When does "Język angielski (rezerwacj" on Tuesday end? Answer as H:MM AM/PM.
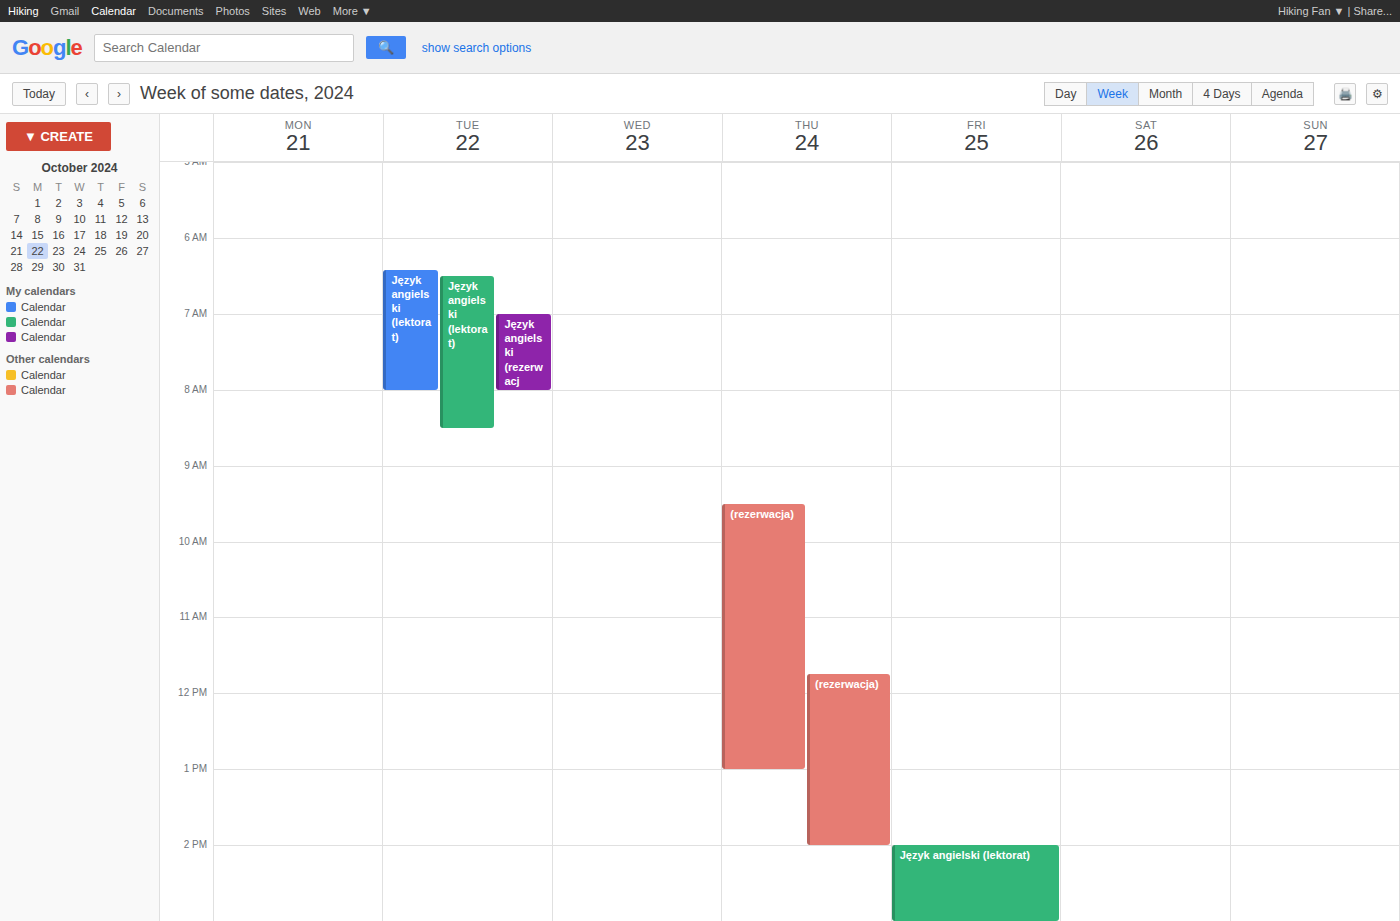
8:00 AM